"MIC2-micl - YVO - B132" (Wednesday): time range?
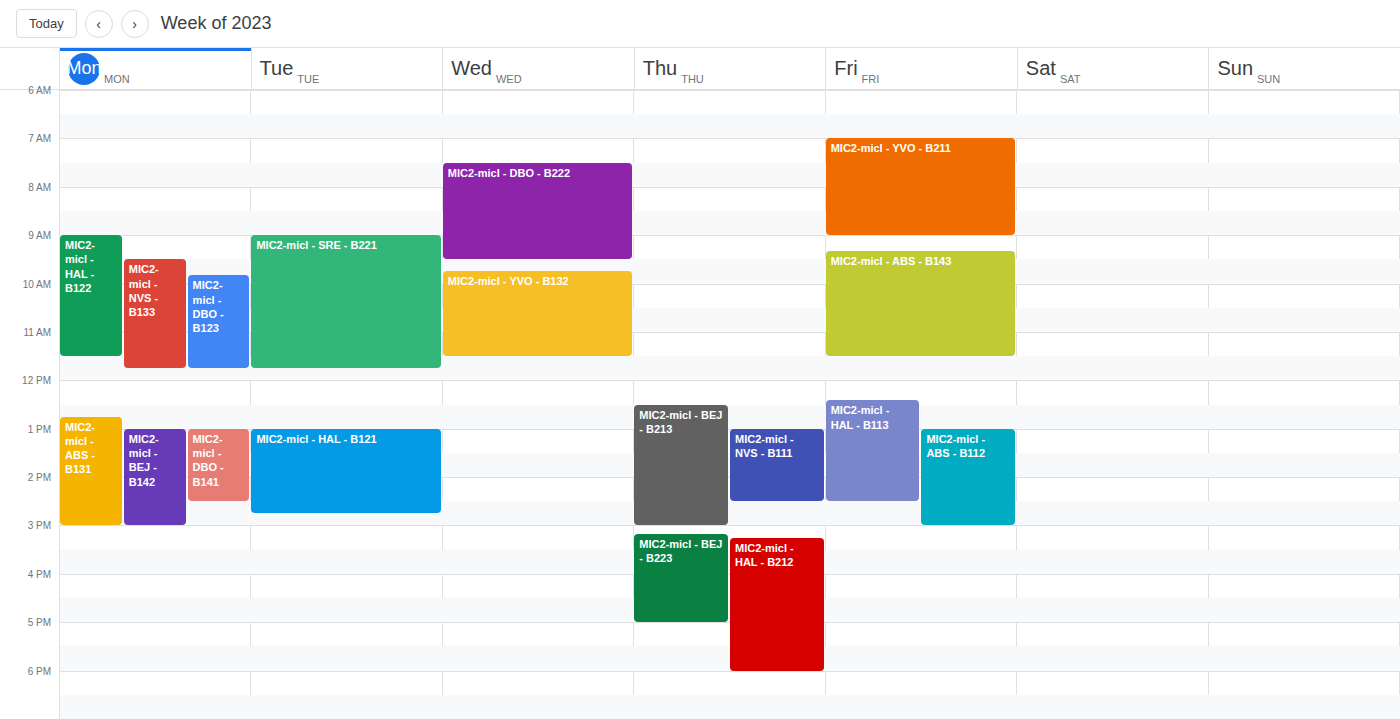
9:45 AM to 11:30 AM